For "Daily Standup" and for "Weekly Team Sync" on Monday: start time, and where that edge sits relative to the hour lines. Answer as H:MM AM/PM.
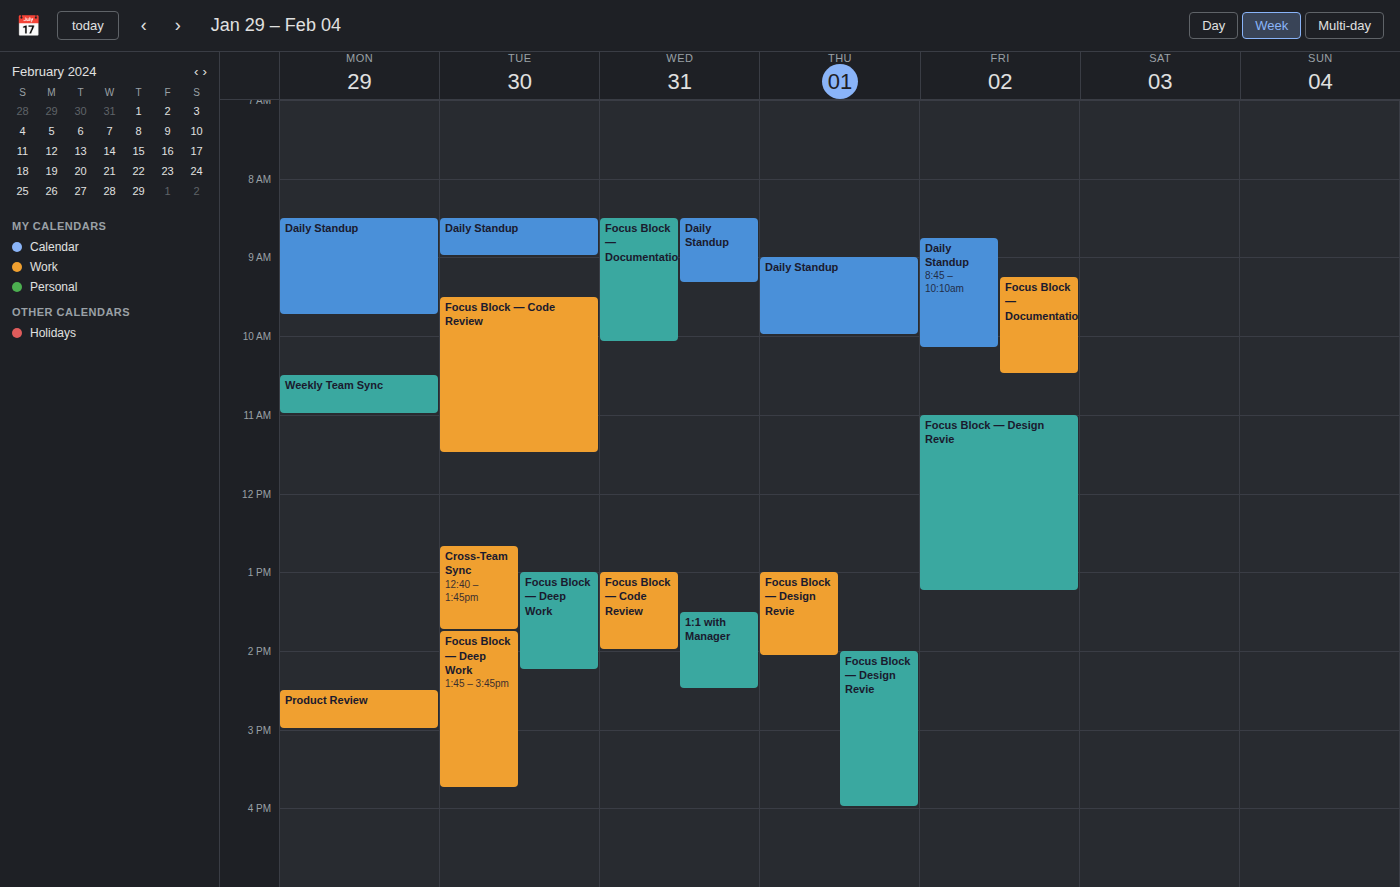
"Daily Standup": 8:30 AM, halfway between the 8 AM and 9 AM lines. "Weekly Team Sync": 10:30 AM, halfway between the 10 AM and 11 AM lines.